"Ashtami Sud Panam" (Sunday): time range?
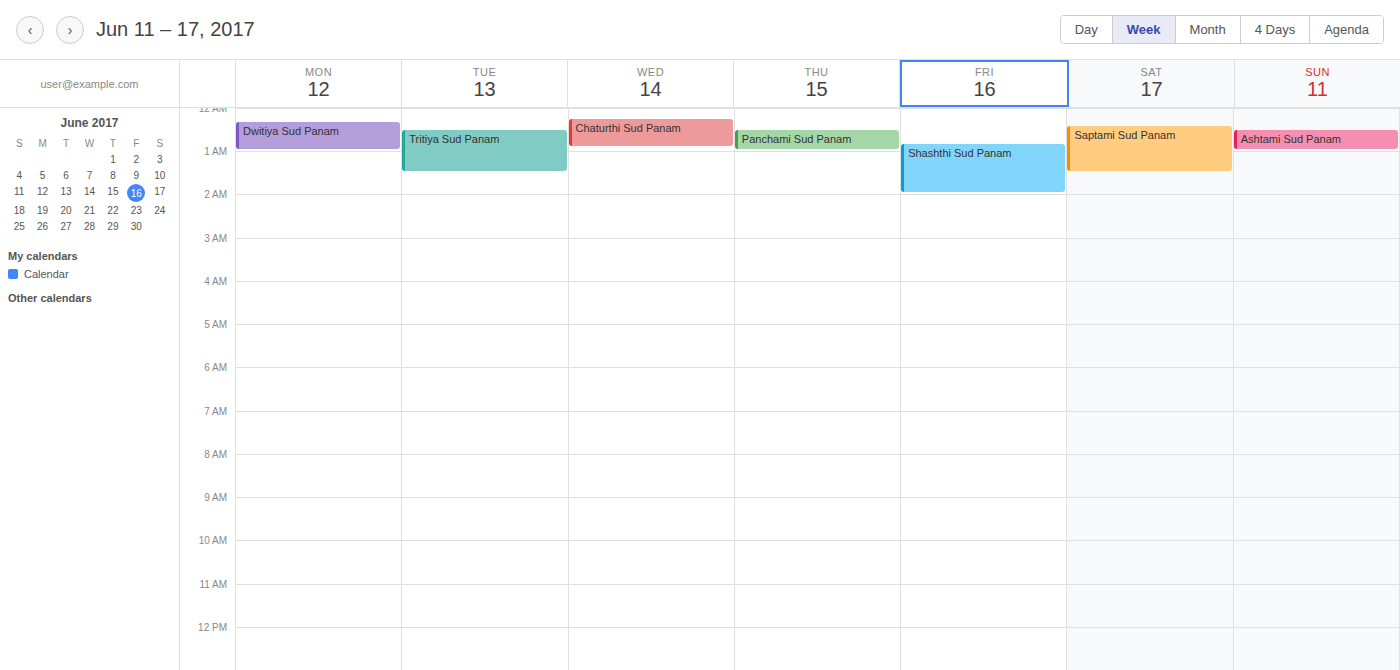
12:30 AM to 1:00 AM